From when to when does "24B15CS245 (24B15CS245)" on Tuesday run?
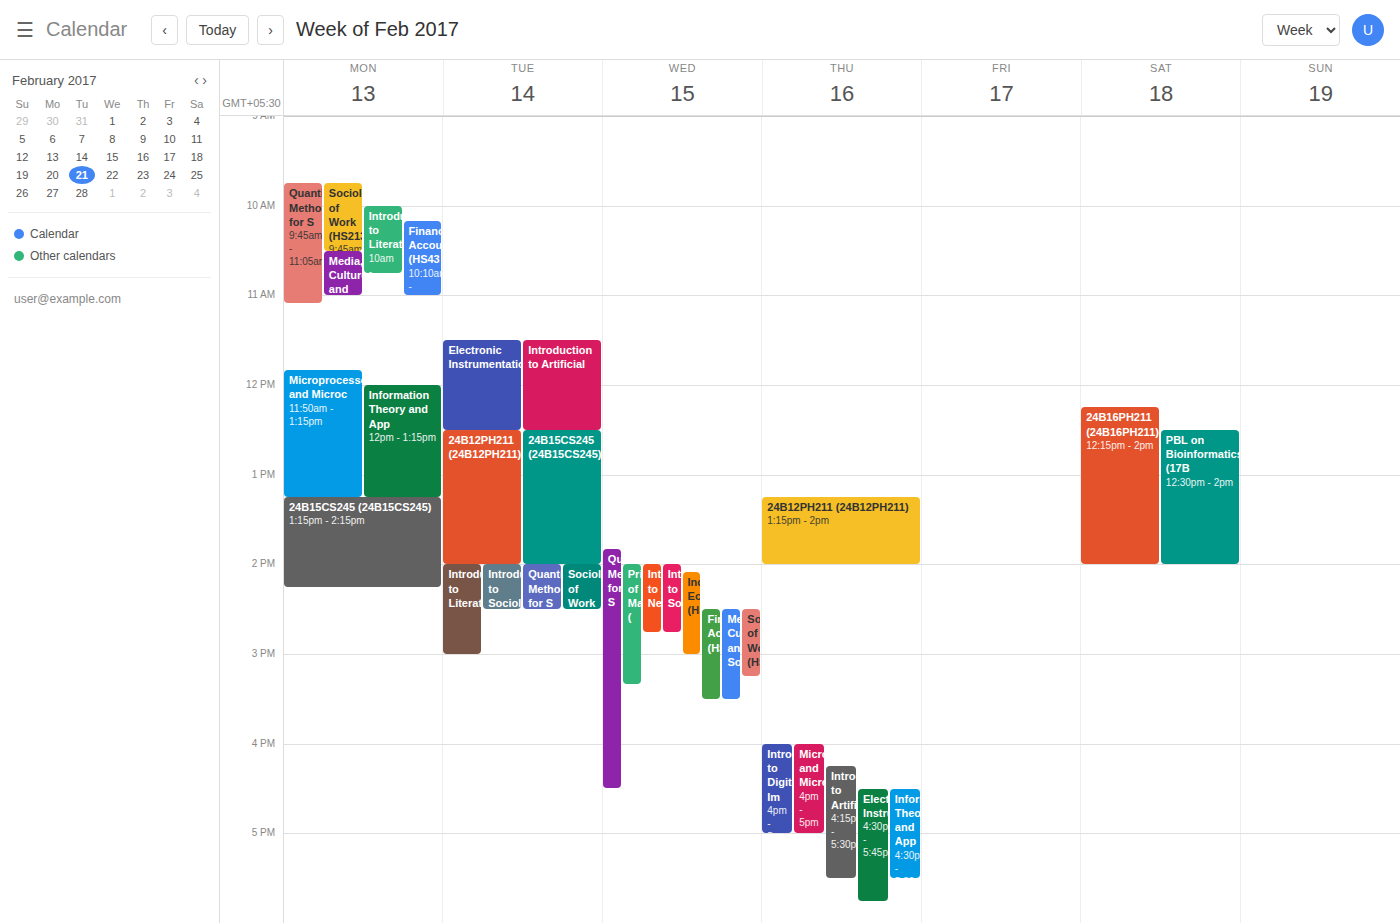
12:30 PM to 2:00 PM